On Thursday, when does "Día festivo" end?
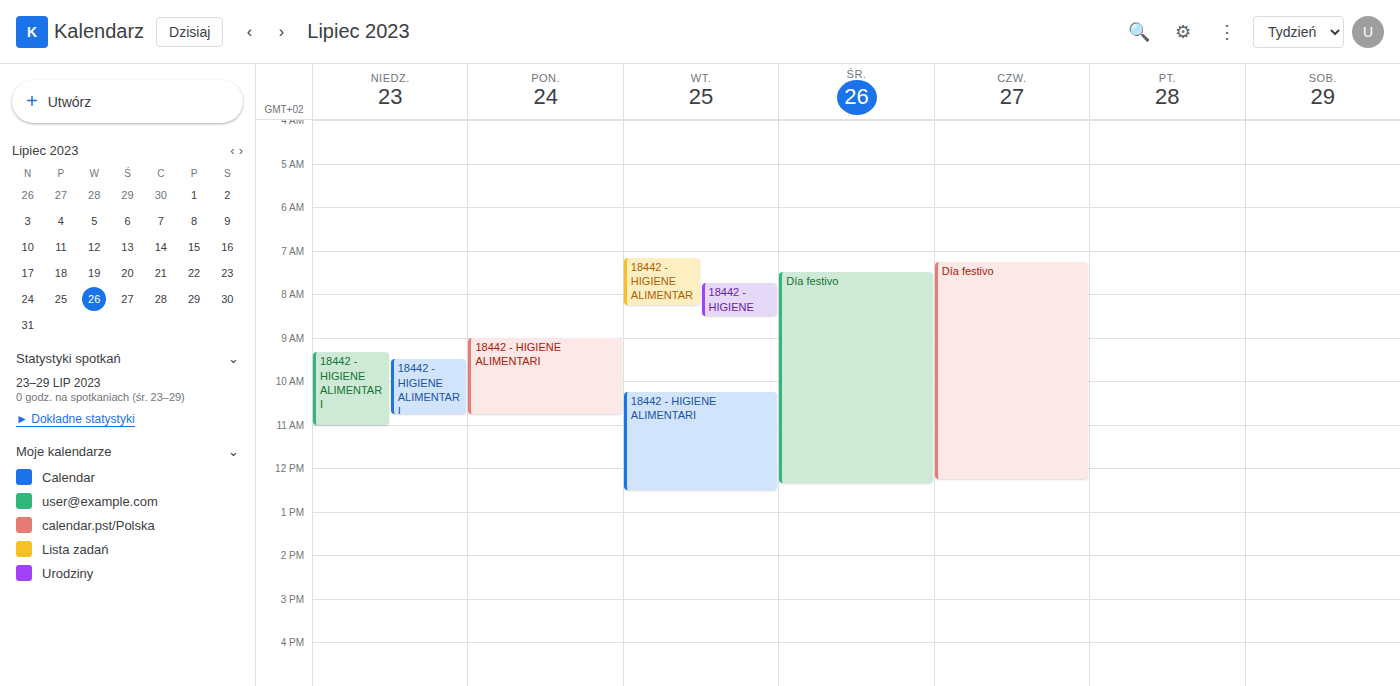
12:15 PM